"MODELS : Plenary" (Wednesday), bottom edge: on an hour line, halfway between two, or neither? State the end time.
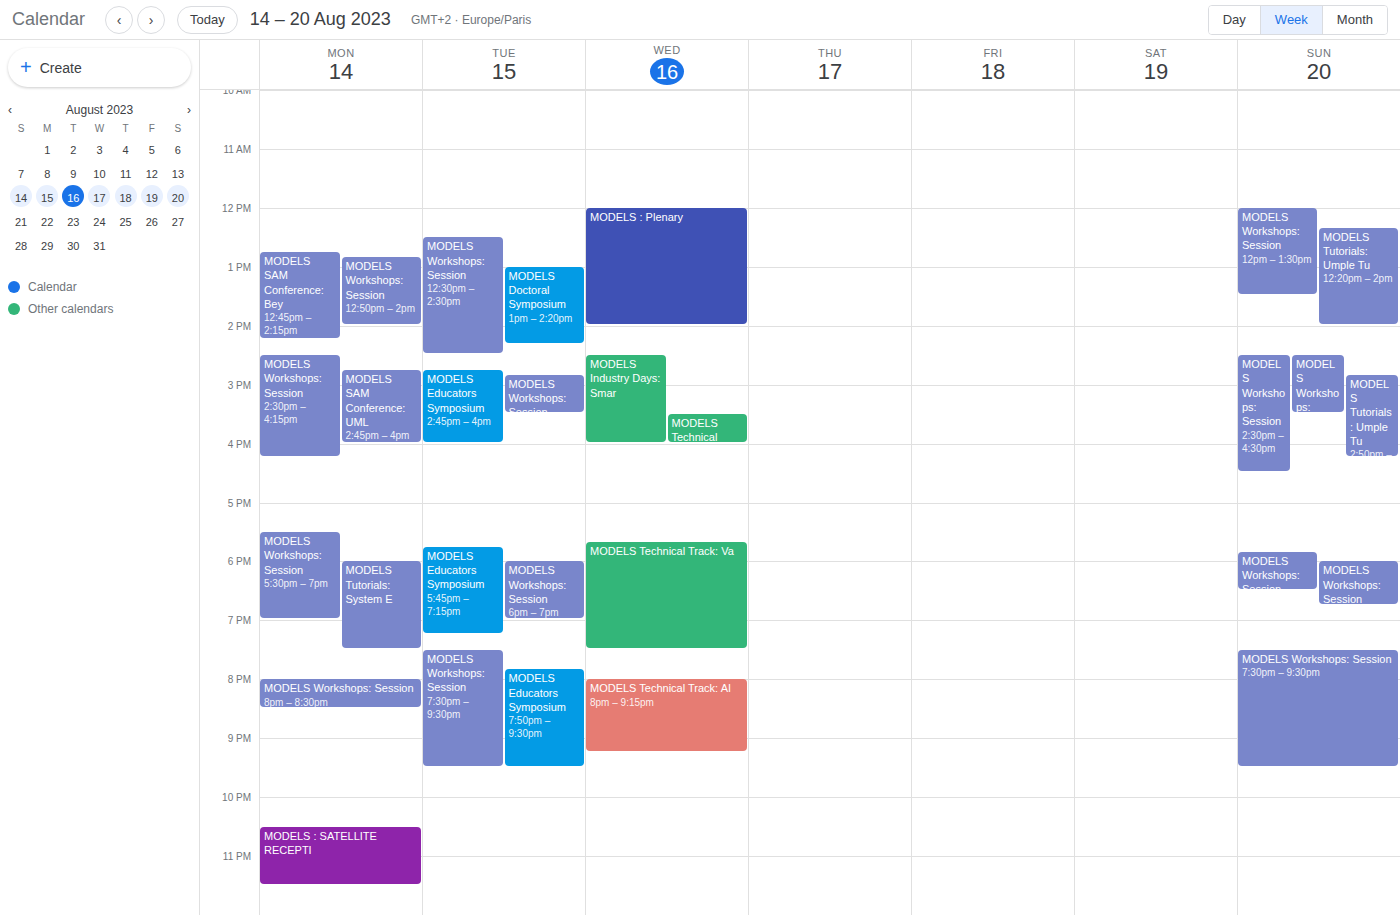
2:00 PM -- exactly on the 2 PM line.